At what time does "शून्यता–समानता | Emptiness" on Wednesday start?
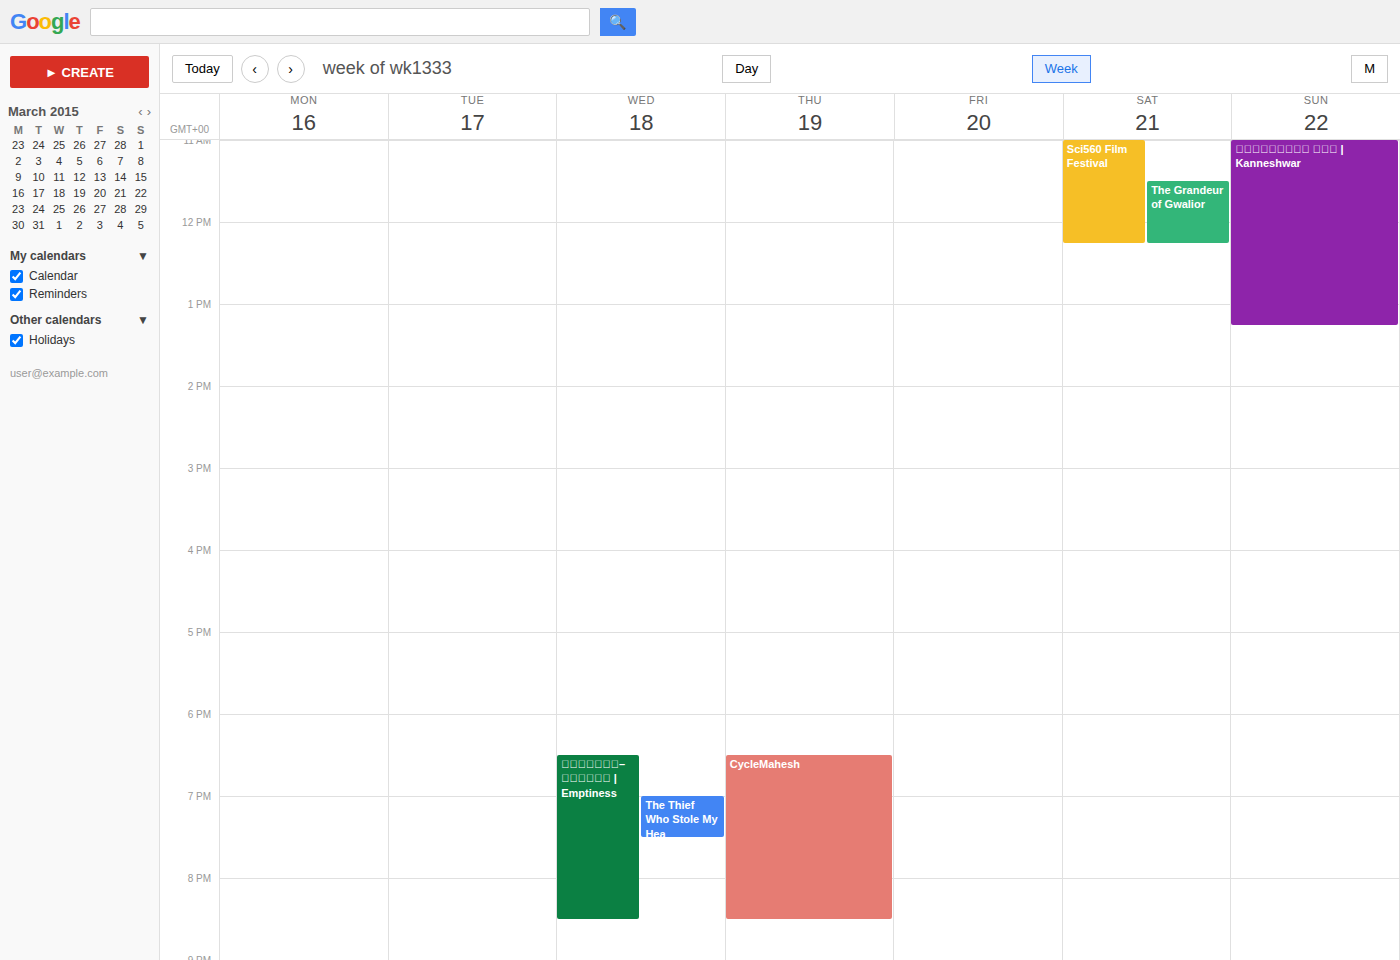
6:30 PM